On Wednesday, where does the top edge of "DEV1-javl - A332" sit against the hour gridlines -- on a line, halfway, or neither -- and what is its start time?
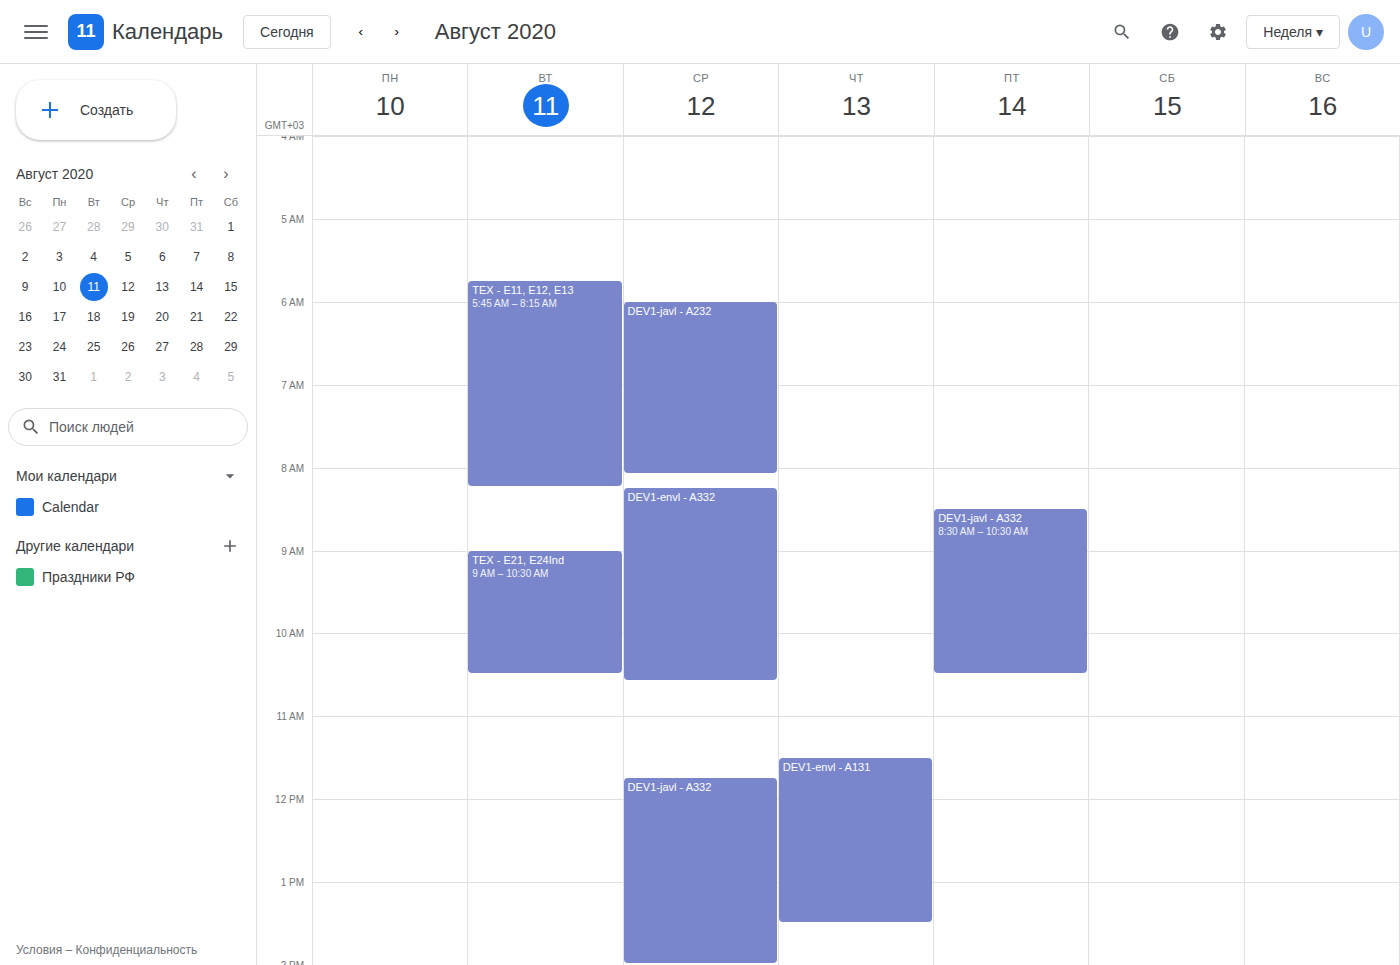
11:45 AM -- neither: three quarters of the way from the 11 AM line to the 12 PM line.